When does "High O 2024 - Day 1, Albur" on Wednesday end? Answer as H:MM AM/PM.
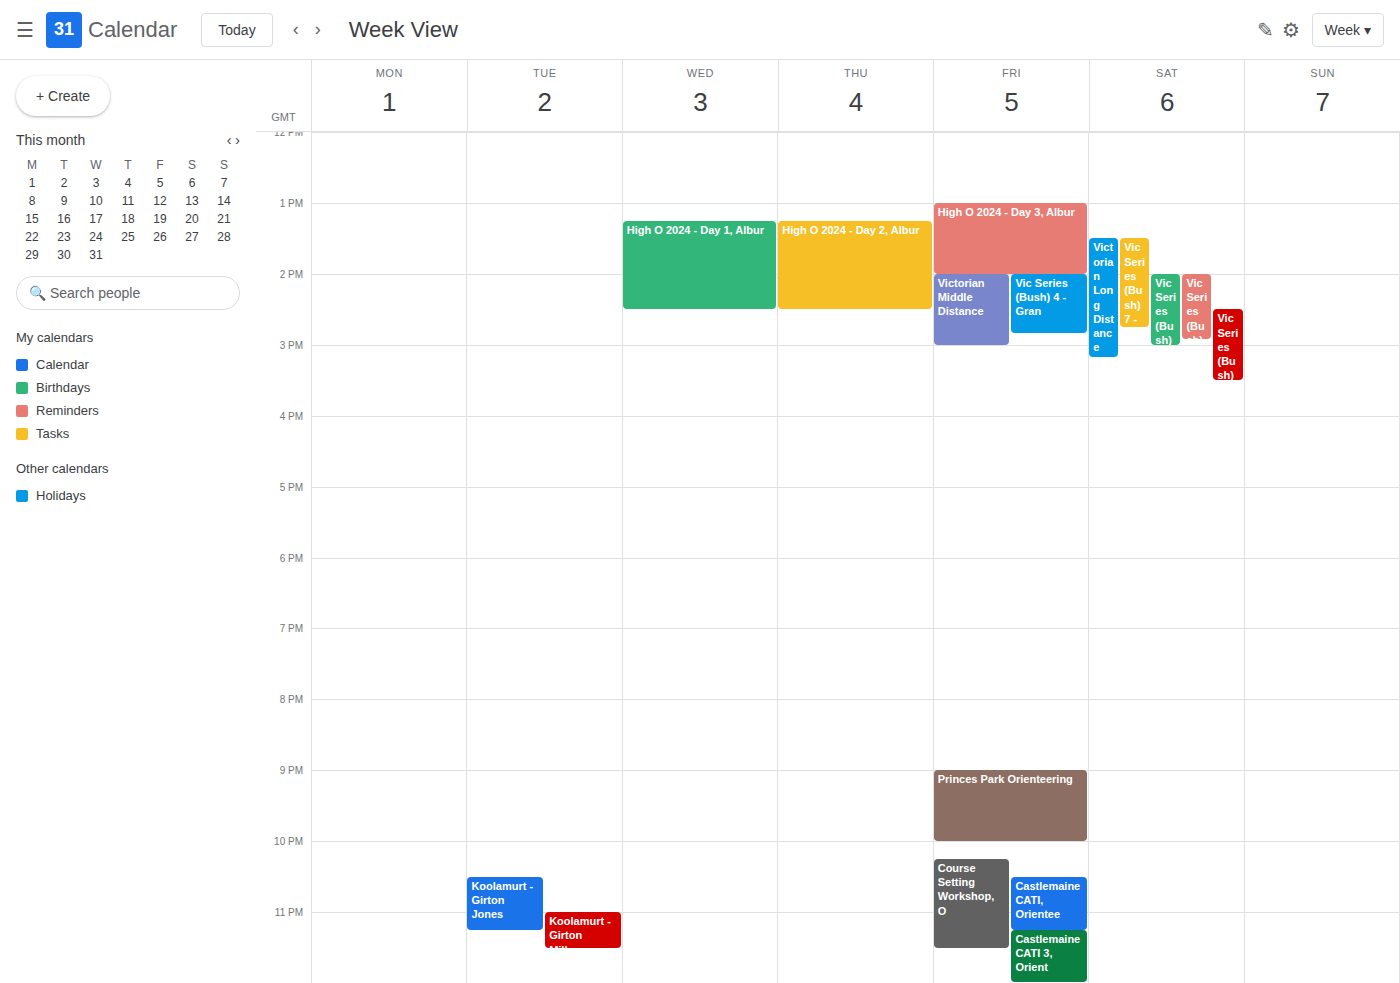
2:30 PM